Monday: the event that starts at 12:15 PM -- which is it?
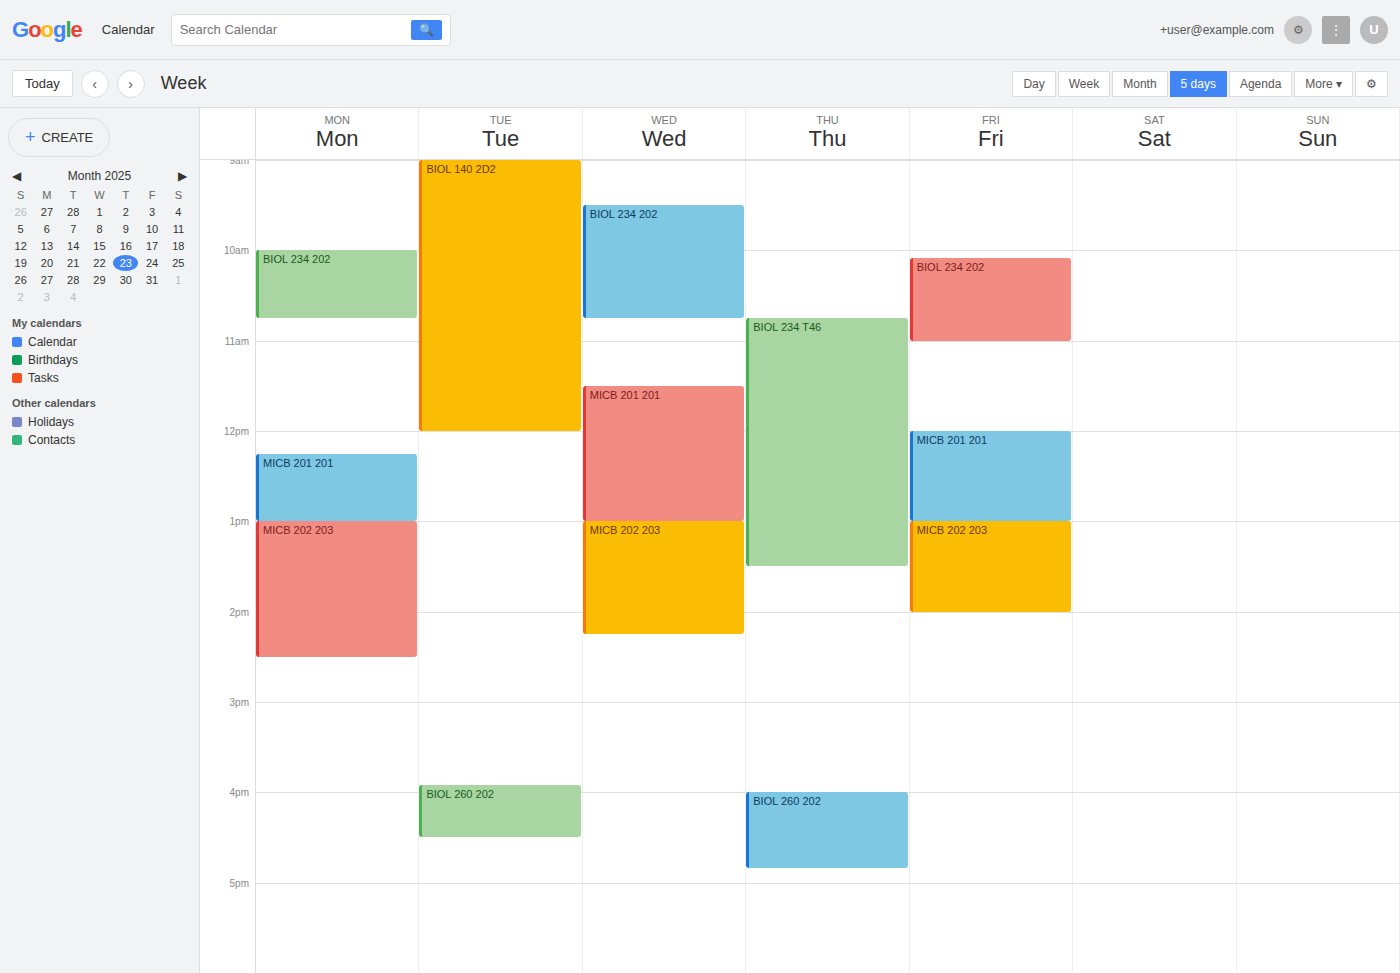
"MICB 201 201"